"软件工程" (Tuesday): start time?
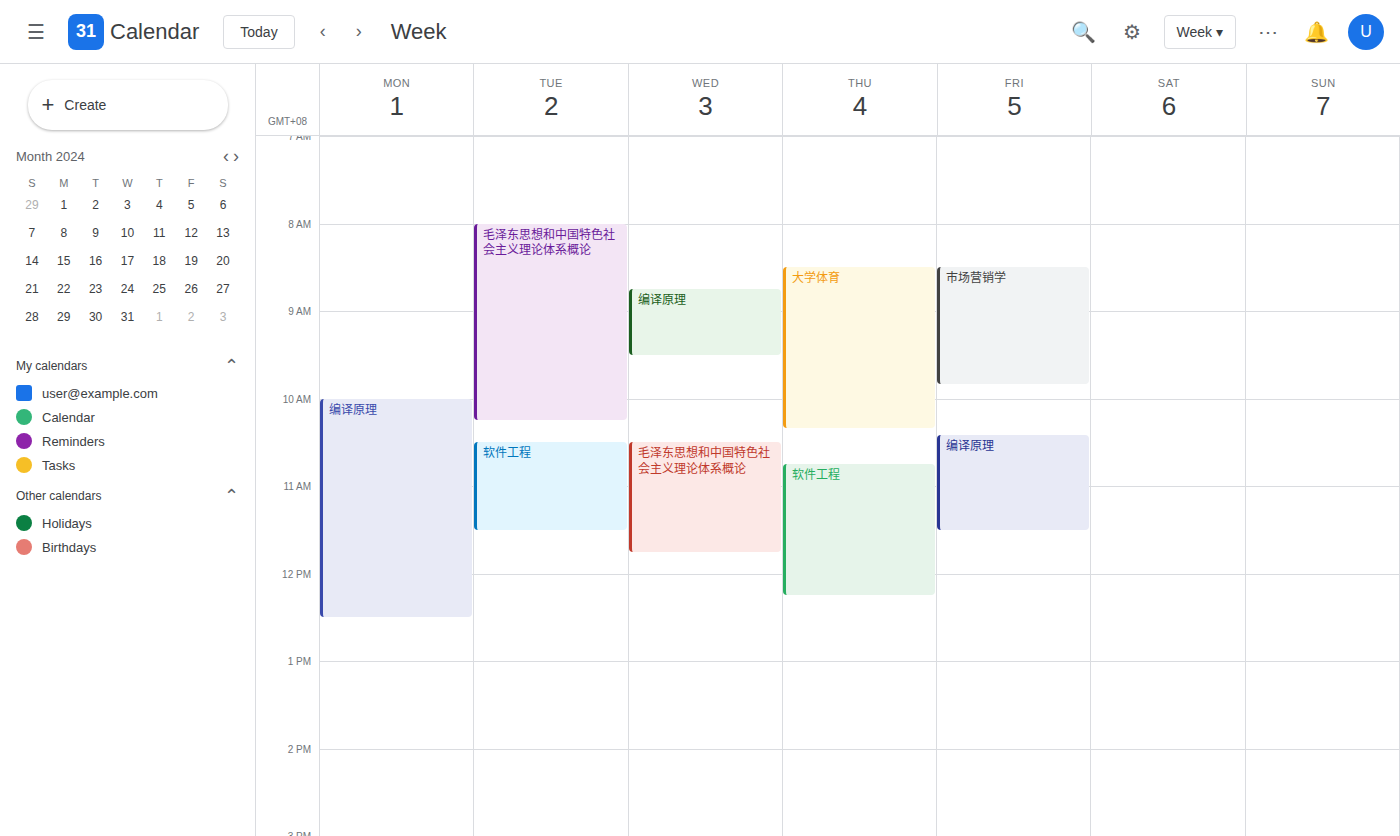
10:30 AM